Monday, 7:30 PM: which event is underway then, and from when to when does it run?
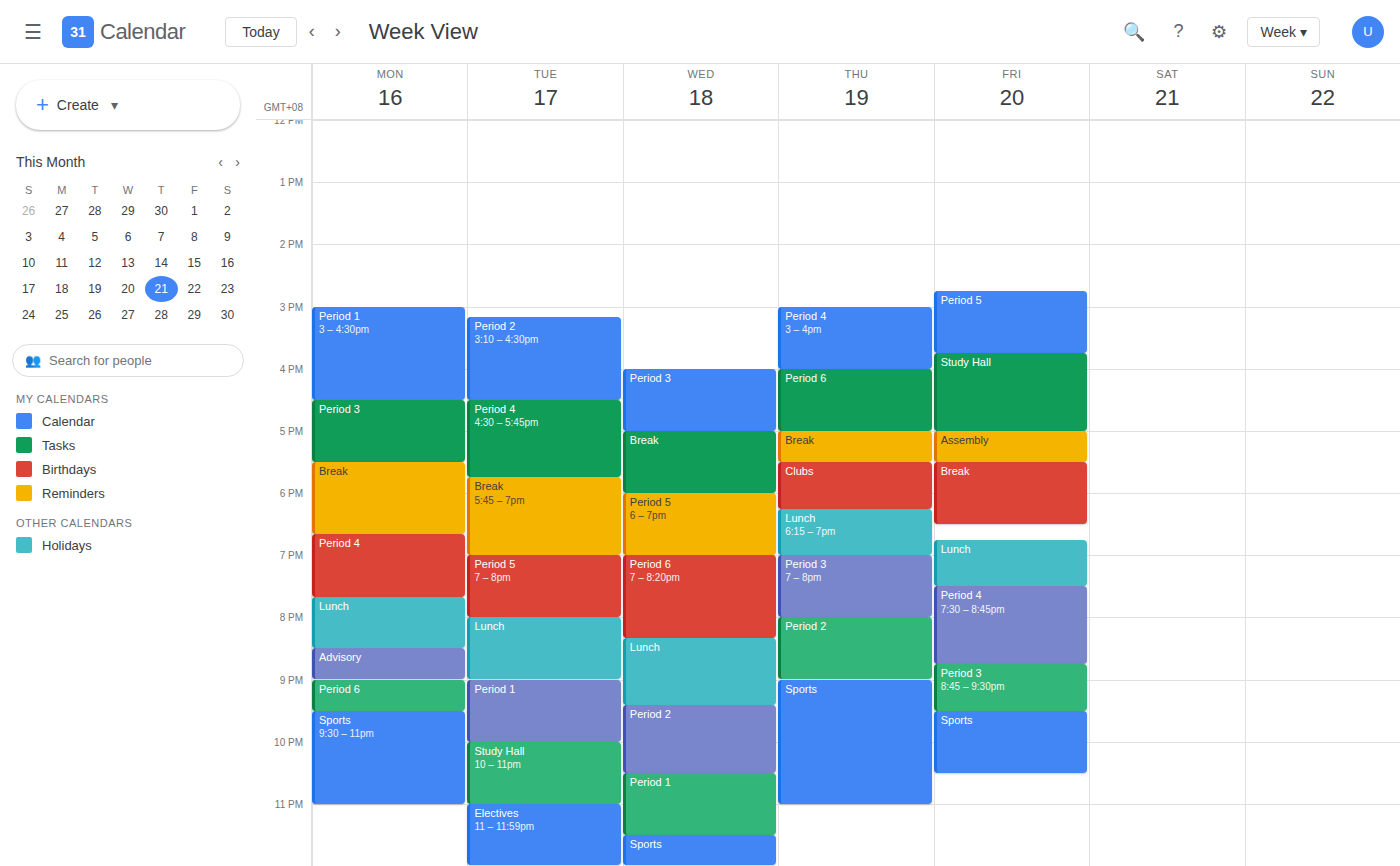
"Period 4", 6:40 PM to 7:40 PM